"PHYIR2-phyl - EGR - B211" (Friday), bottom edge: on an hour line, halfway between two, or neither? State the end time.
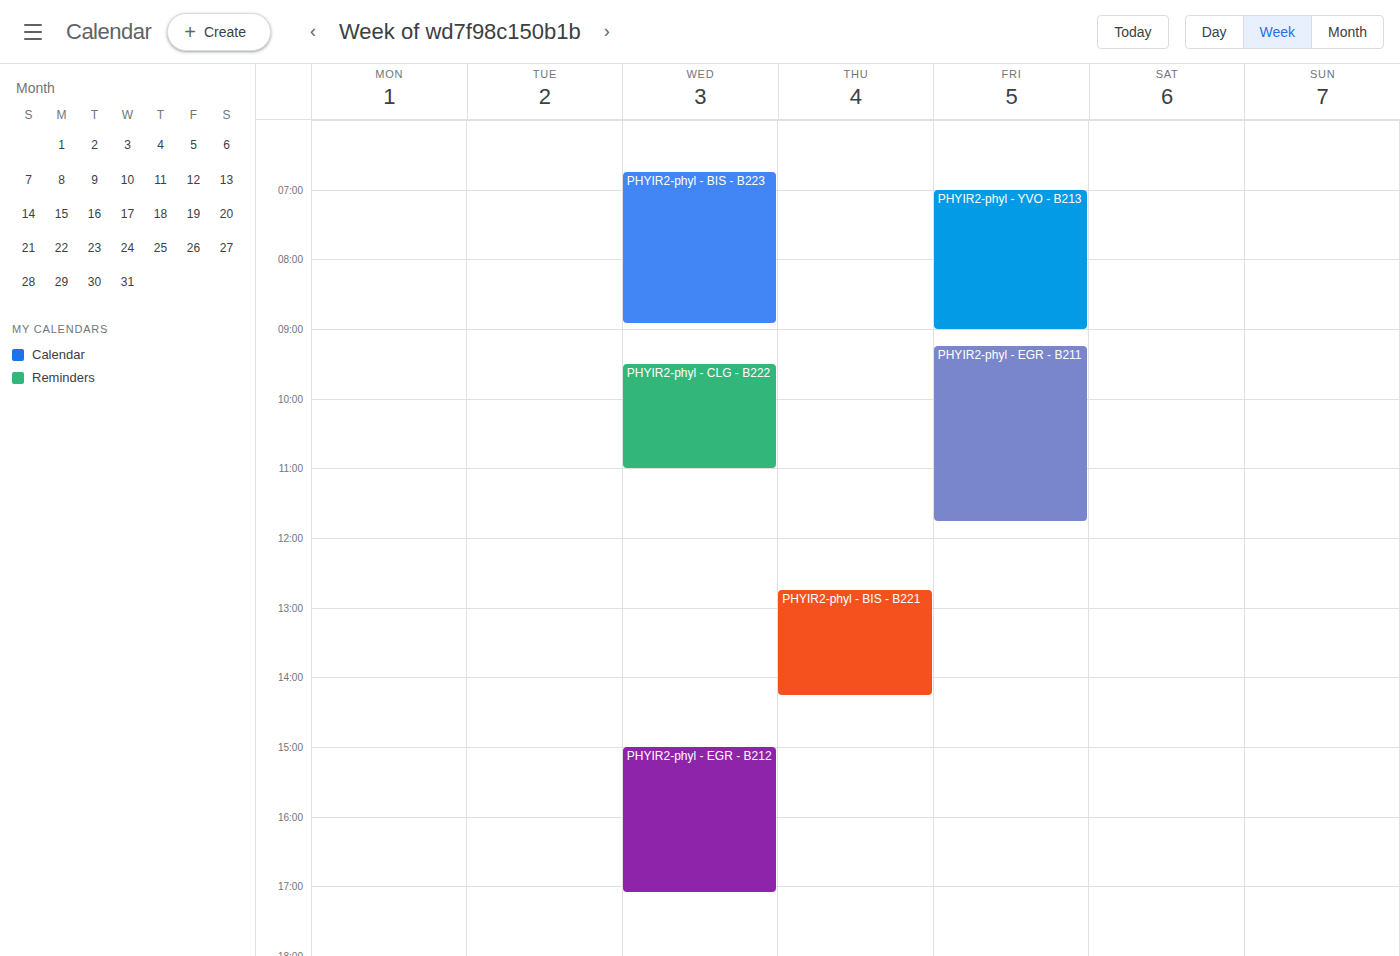
11:45 AM -- neither: three quarters of the way from the 11 AM line to the 12 PM line.